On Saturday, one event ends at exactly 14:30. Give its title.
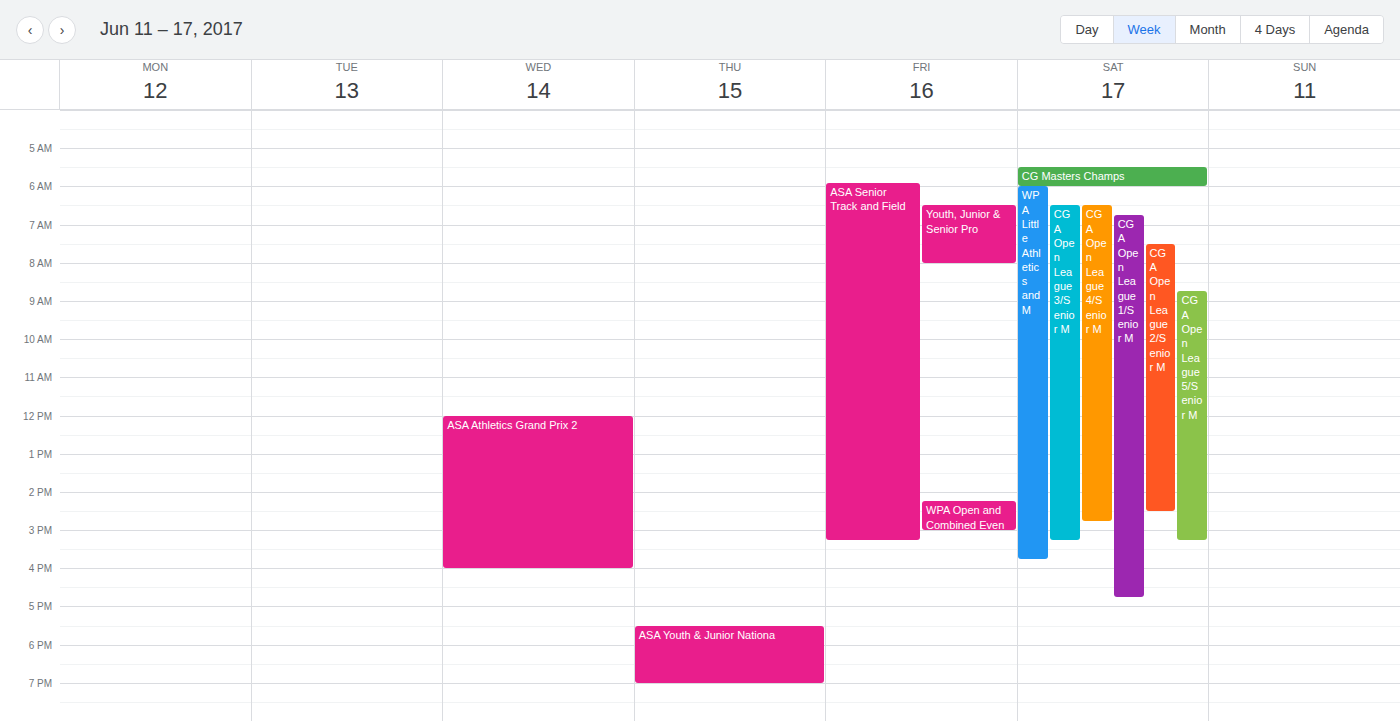
"CGA Open League 2/Senior M"